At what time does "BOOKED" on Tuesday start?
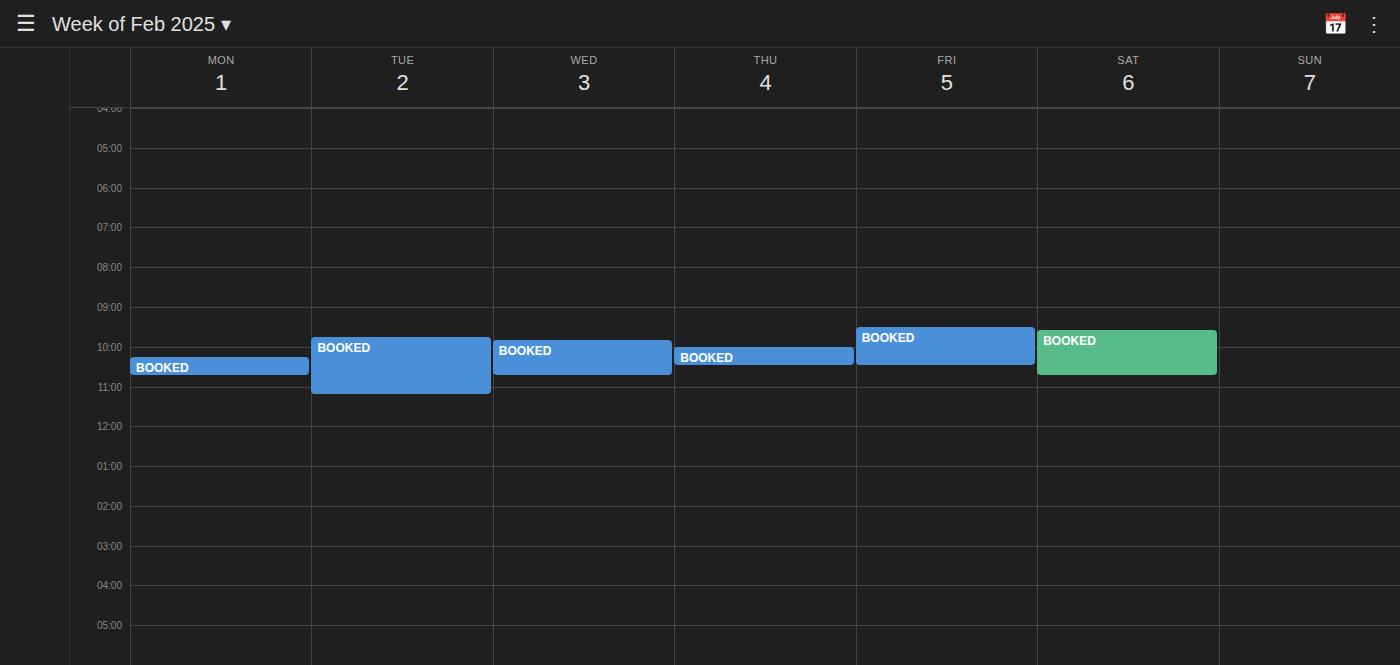
9:45 AM